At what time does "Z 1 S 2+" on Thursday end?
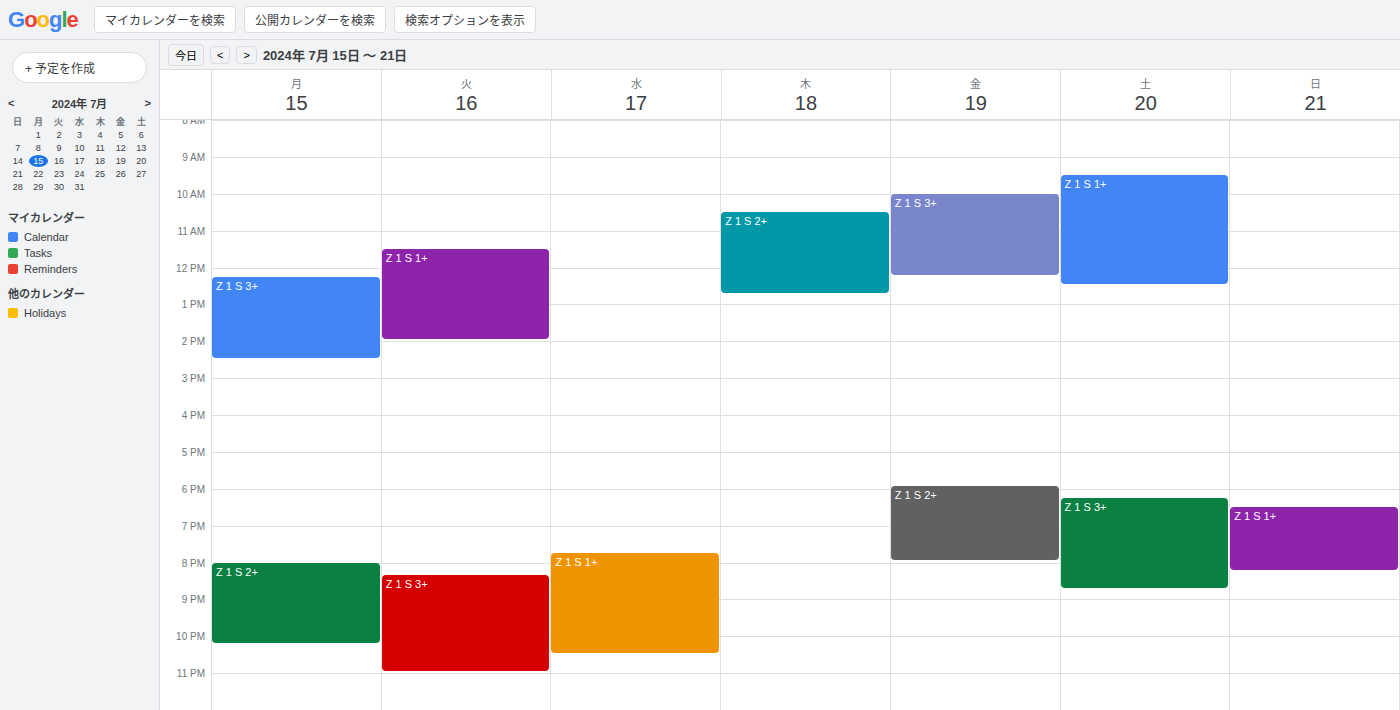
12:45